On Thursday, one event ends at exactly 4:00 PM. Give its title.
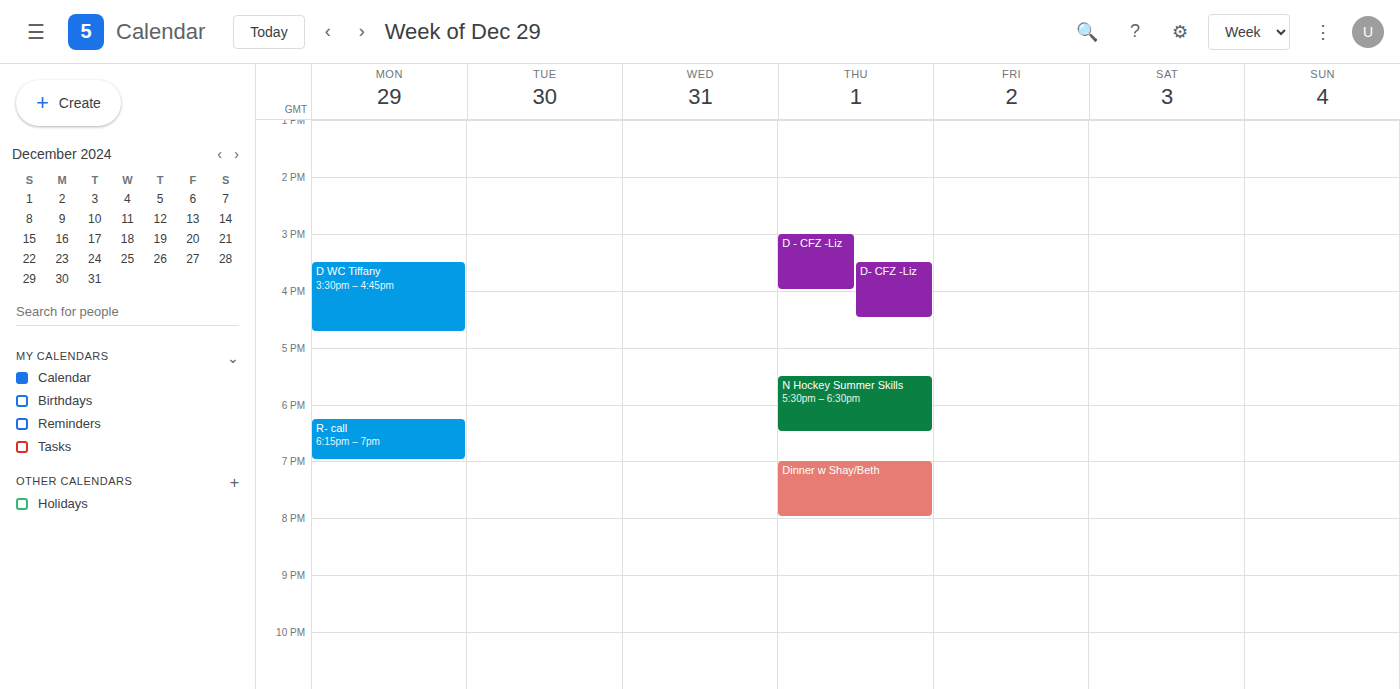
"D - CFZ -Liz"